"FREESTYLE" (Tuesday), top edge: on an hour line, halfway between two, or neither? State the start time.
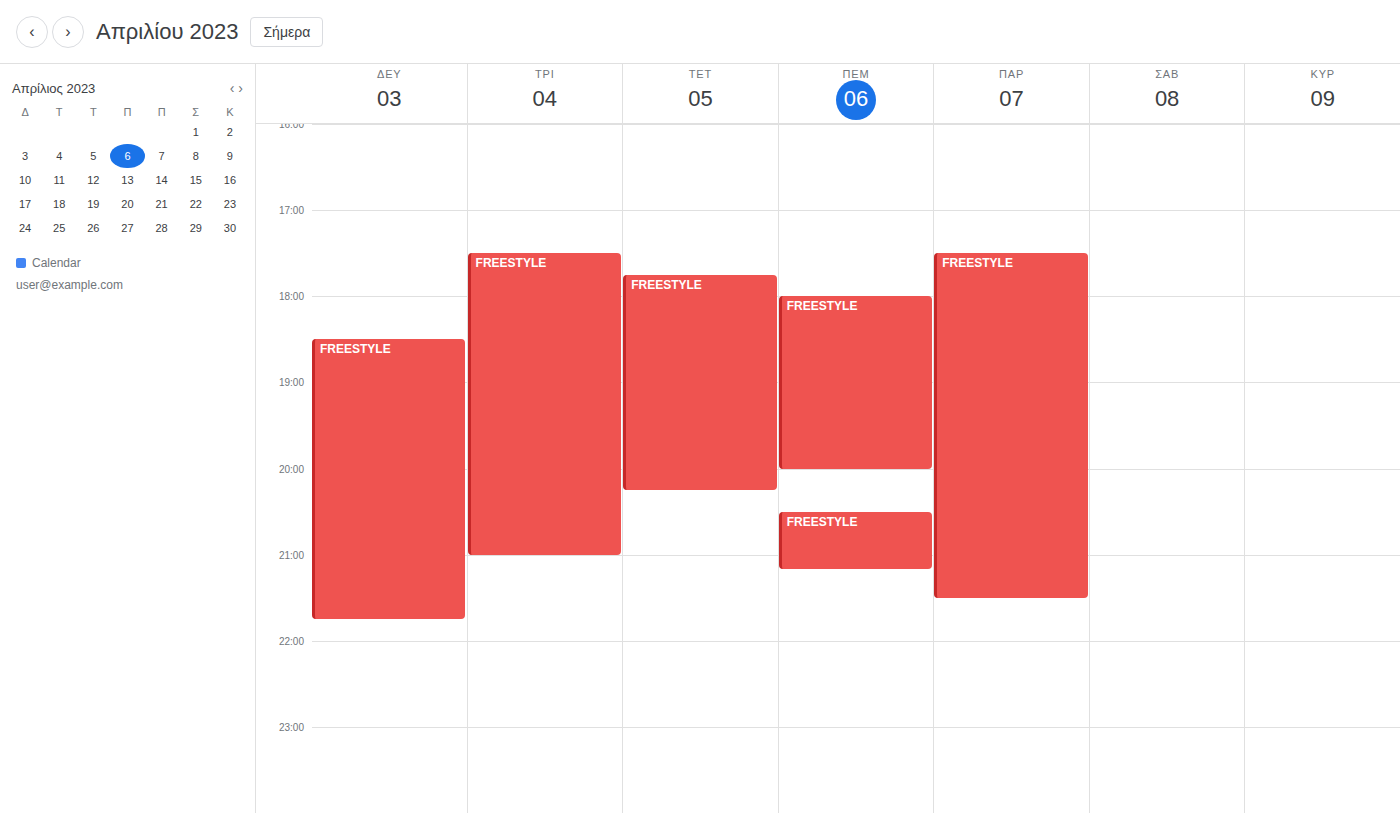
5:30 PM -- halfway between the 5 PM and 6 PM lines.